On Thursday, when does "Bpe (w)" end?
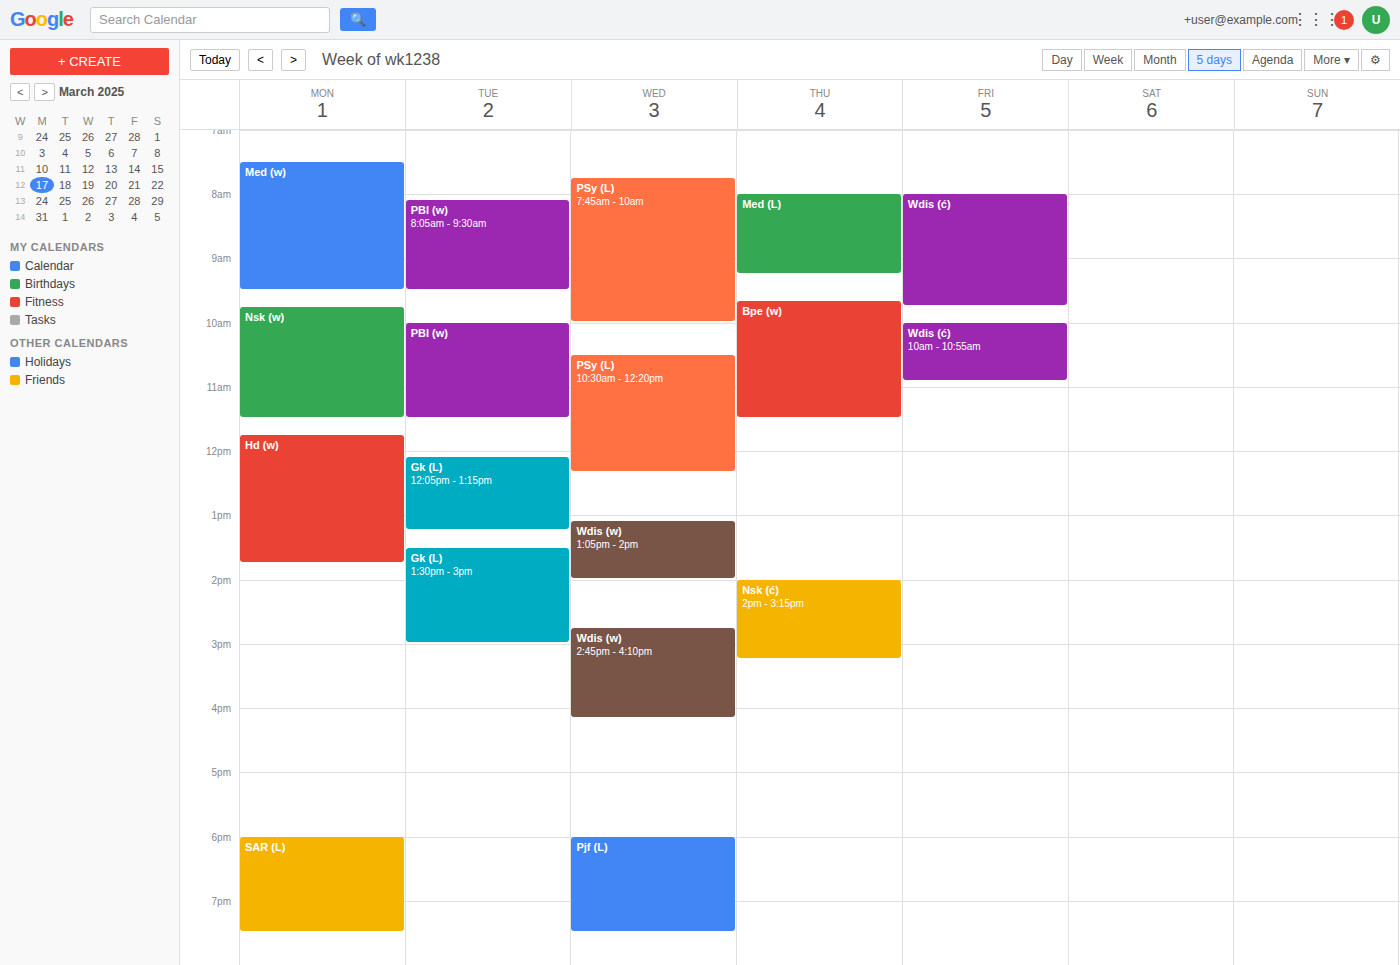
11:30 AM